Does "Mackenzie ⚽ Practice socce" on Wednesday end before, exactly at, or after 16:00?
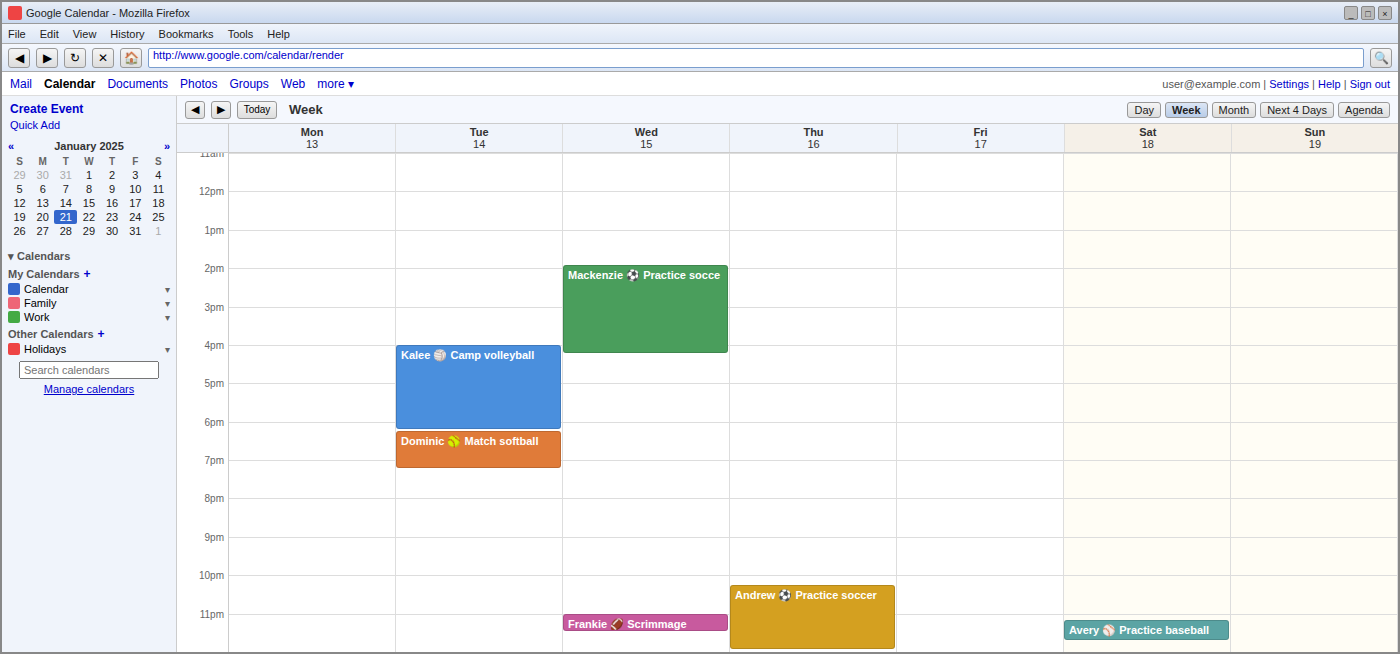
16:15 -- after 16:00, 15 minutes below the 16:00 line.